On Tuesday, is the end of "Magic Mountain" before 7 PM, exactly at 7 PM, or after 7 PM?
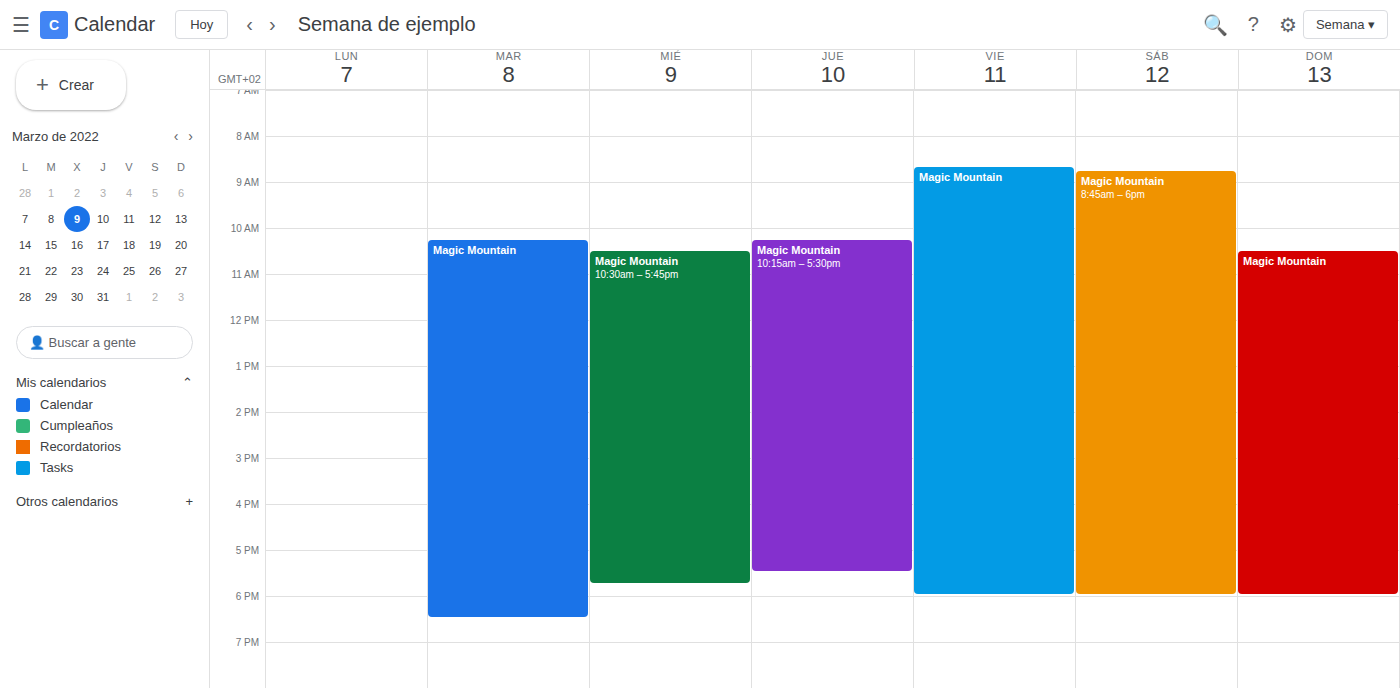
6:30 PM -- before 7 PM, 30 minutes above the 7 PM line.